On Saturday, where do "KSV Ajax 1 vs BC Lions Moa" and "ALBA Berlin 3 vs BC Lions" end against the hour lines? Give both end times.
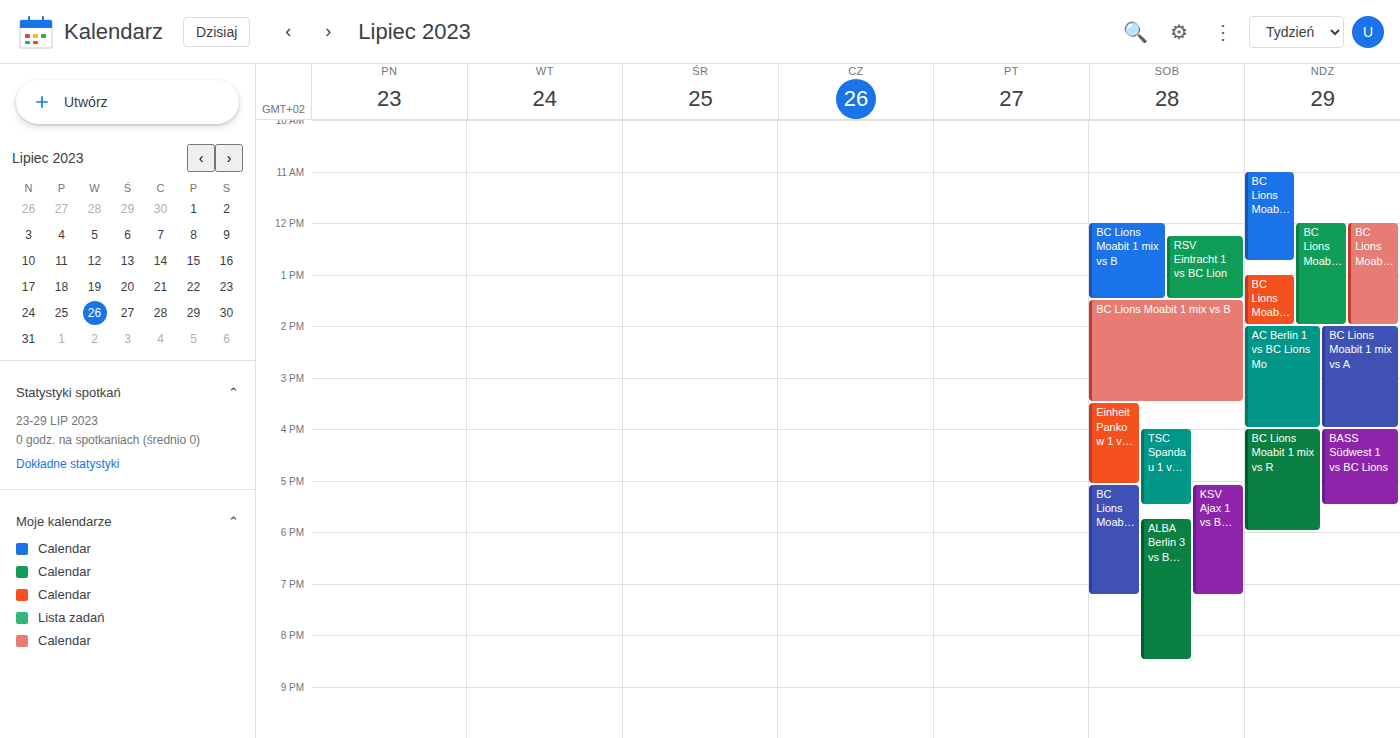
"KSV Ajax 1 vs BC Lions Moa": 7:15 PM, neither: a quarter of the way from the 7 PM line to the 8 PM line. "ALBA Berlin 3 vs BC Lions": 8:30 PM, halfway between the 8 PM and 9 PM lines.